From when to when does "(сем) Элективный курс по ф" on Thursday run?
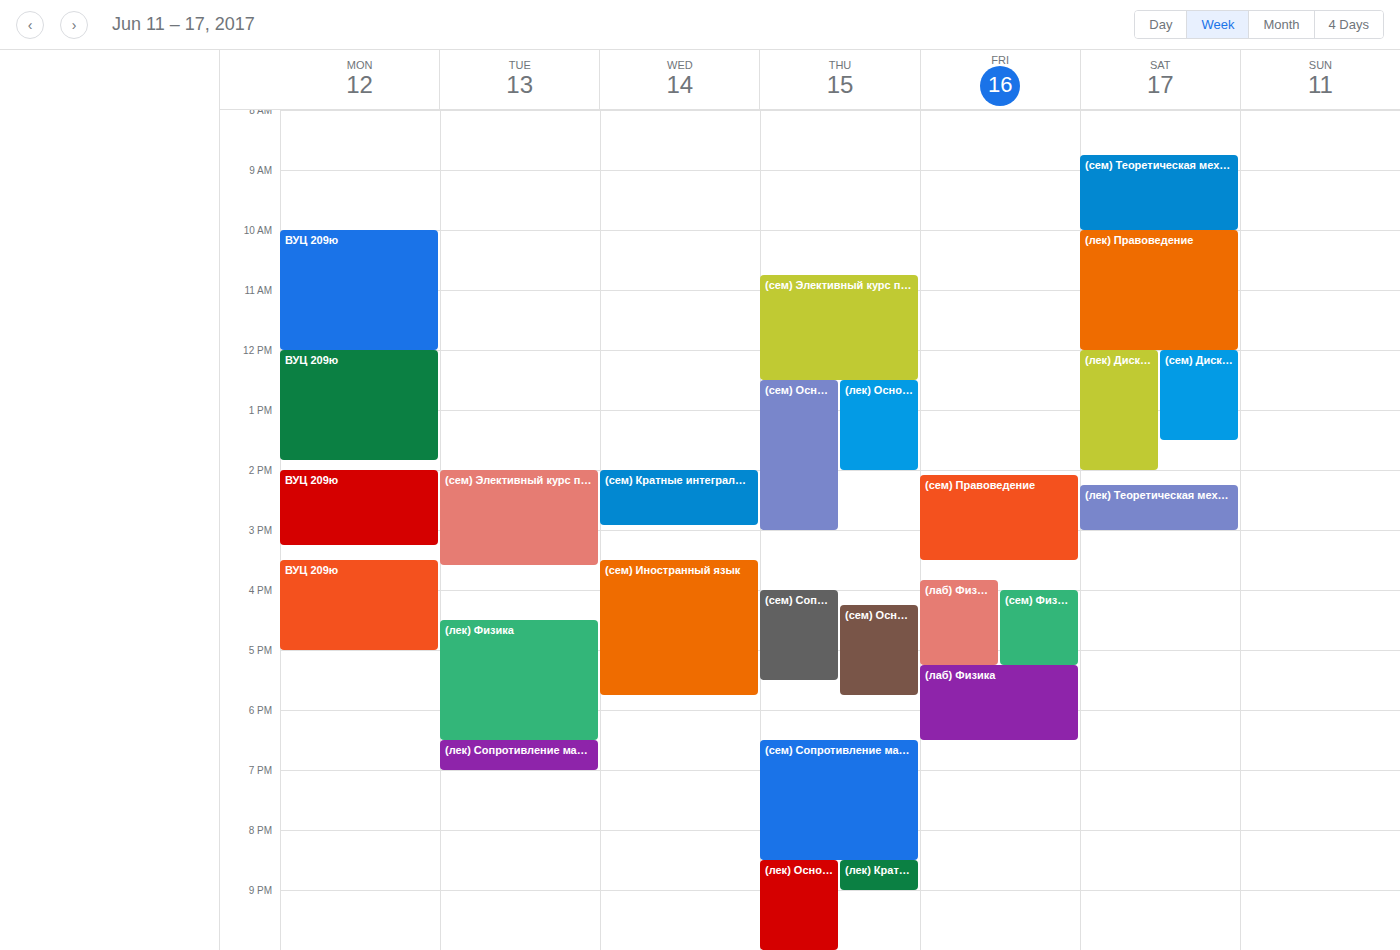
10:45 AM to 12:30 PM